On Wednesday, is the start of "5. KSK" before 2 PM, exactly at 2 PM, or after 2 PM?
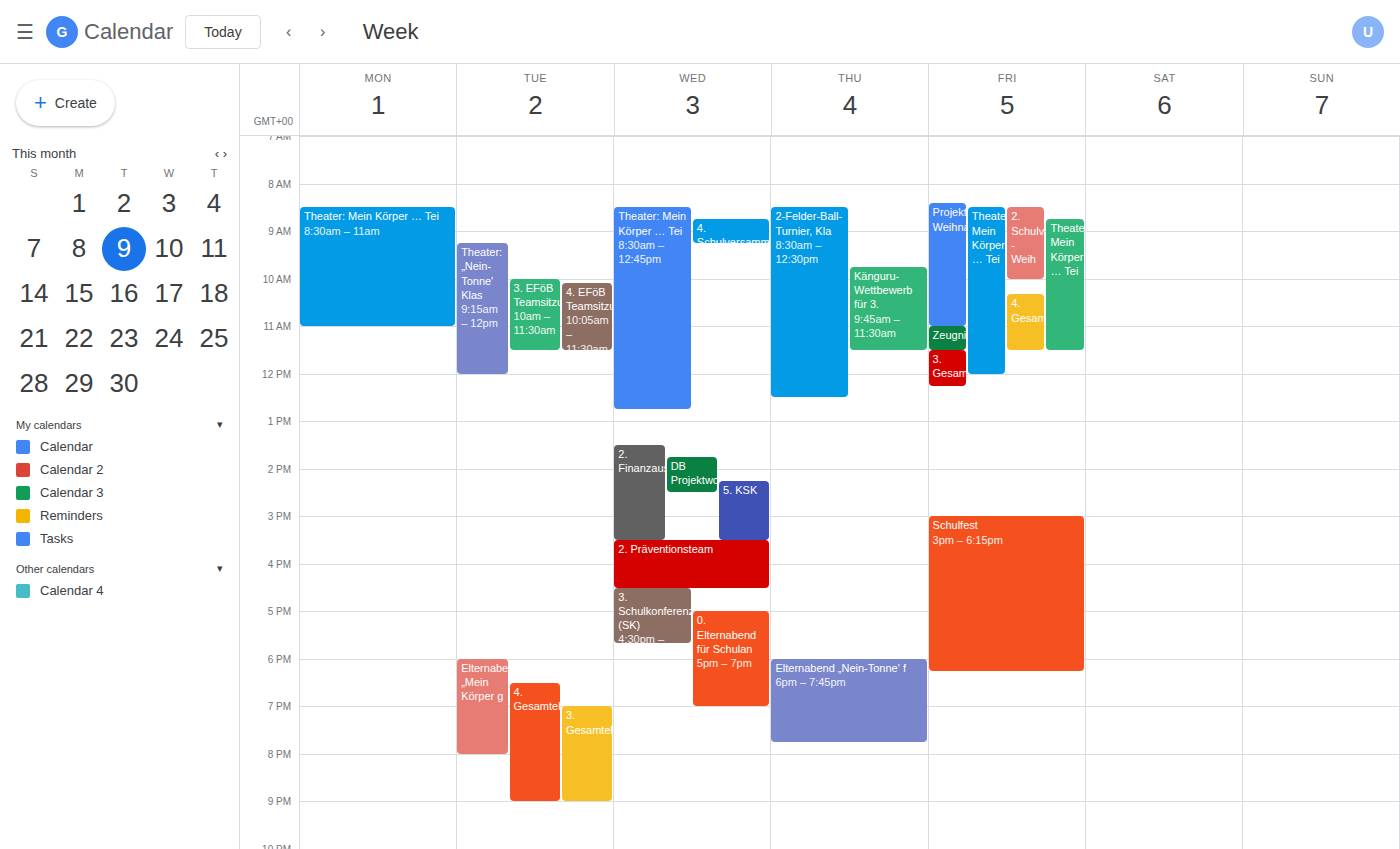
2:15 PM -- after 2 PM, 15 minutes below the 2 PM line.